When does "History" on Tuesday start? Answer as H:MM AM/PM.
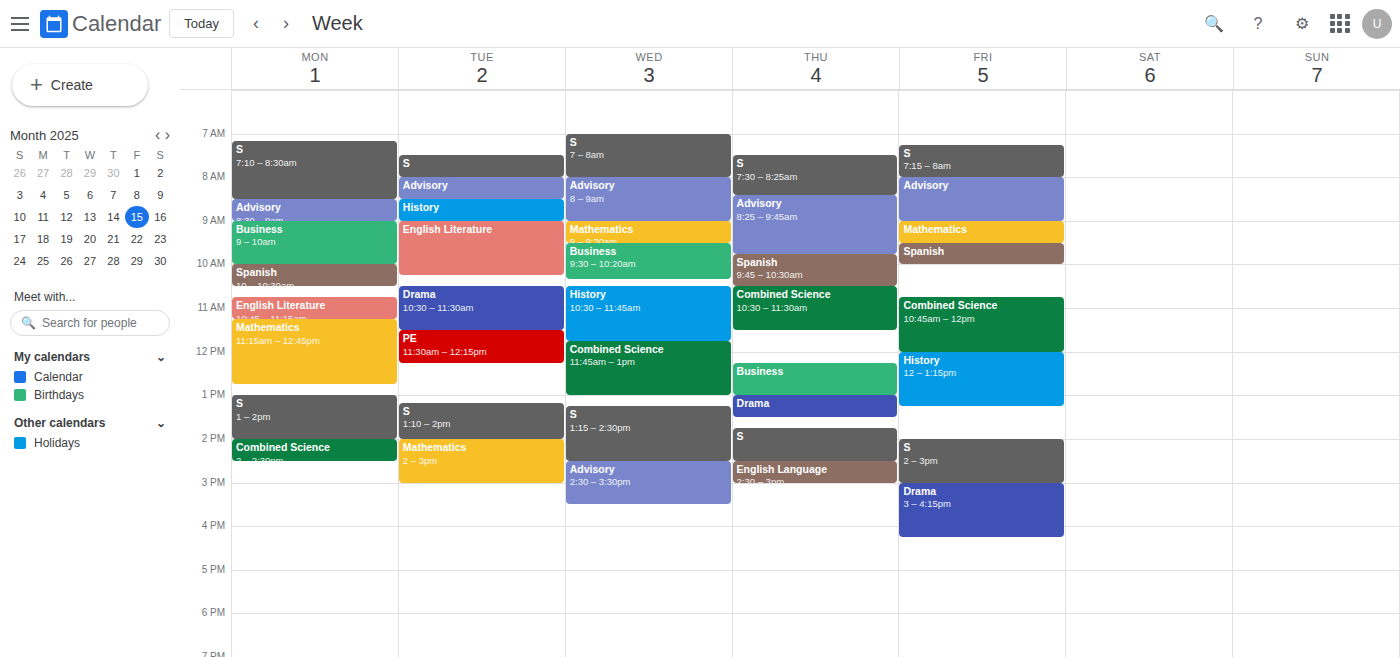
8:30 AM